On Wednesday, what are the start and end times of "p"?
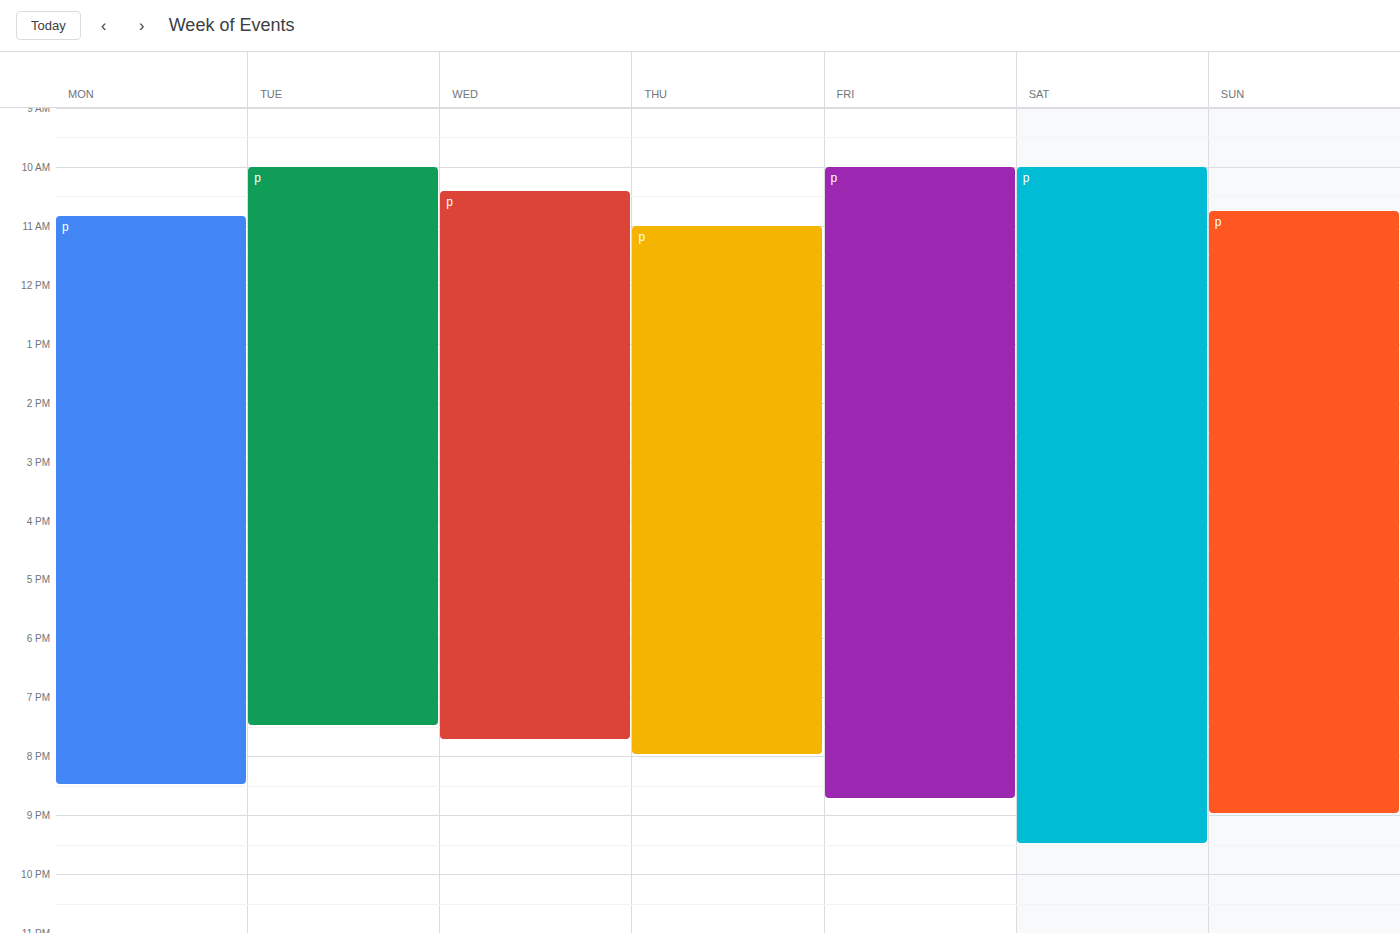
10:25 AM to 7:45 PM